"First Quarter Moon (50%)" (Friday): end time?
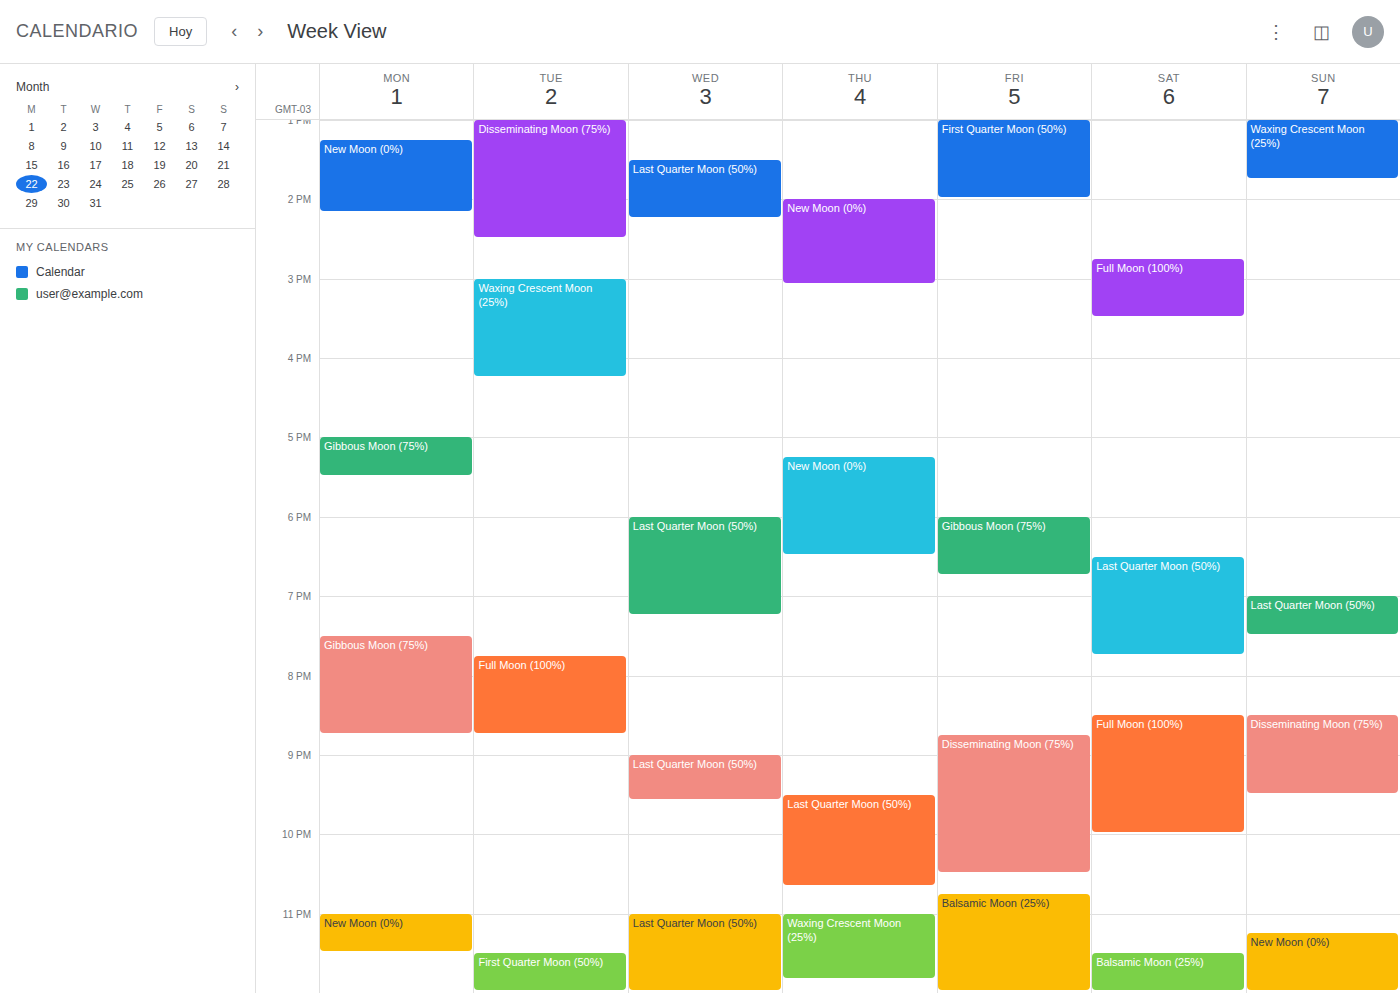
2:00 PM